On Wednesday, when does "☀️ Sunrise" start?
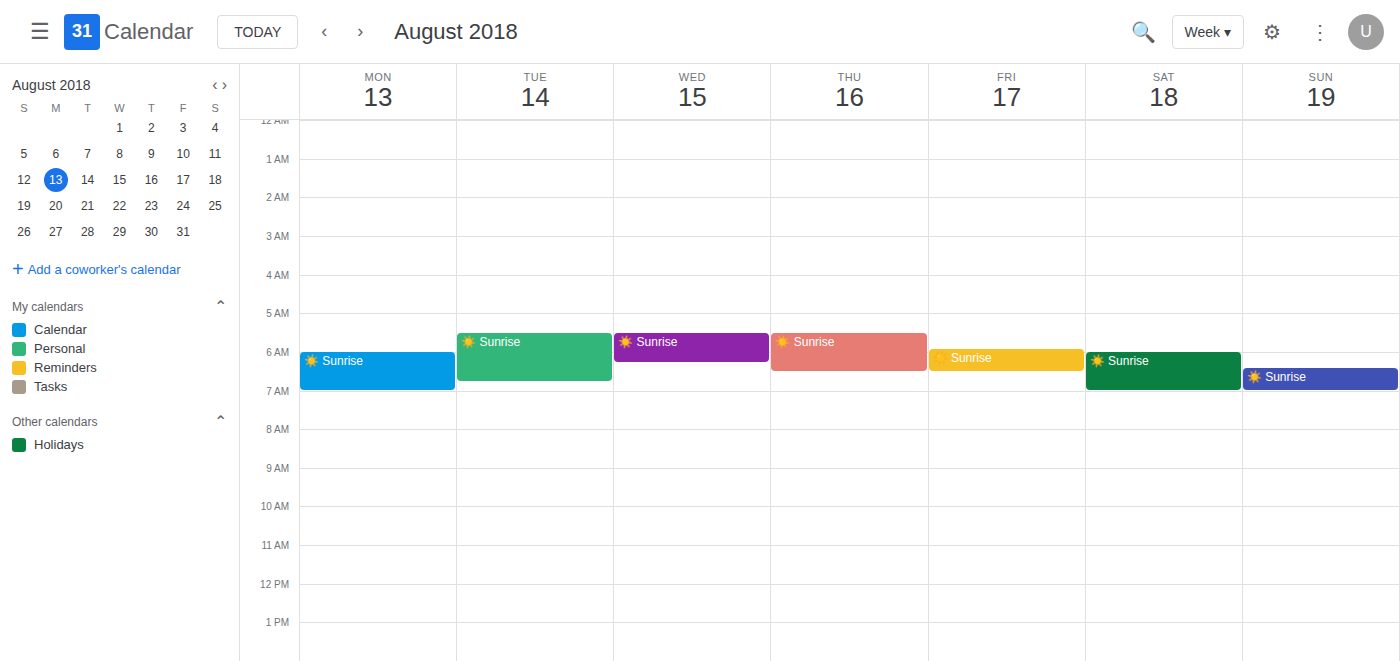
5:30 AM